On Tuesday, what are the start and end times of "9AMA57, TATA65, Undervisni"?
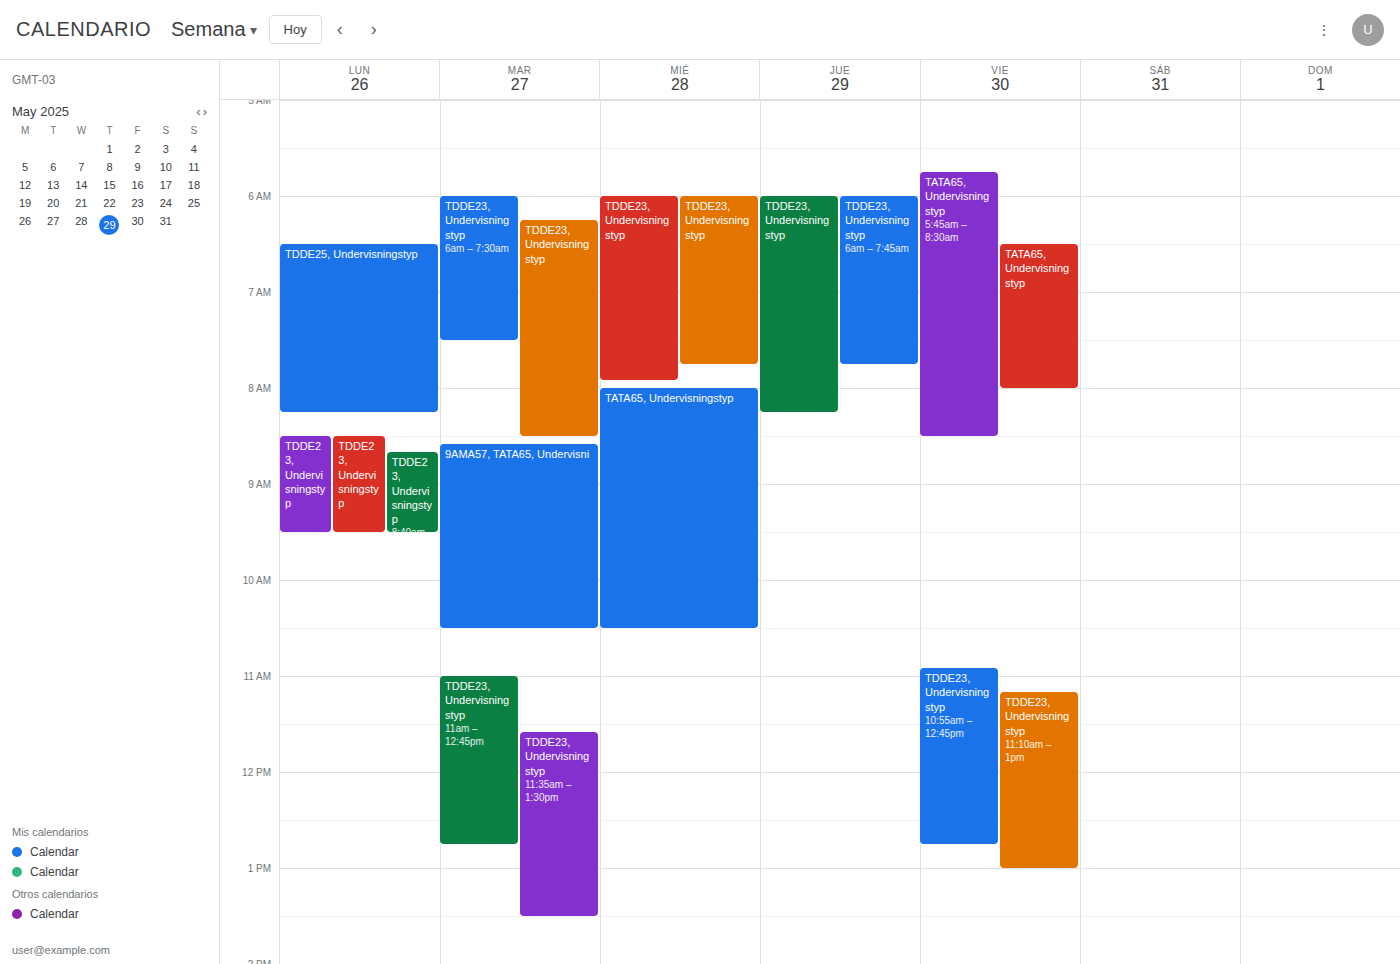
8:35 AM to 10:30 AM